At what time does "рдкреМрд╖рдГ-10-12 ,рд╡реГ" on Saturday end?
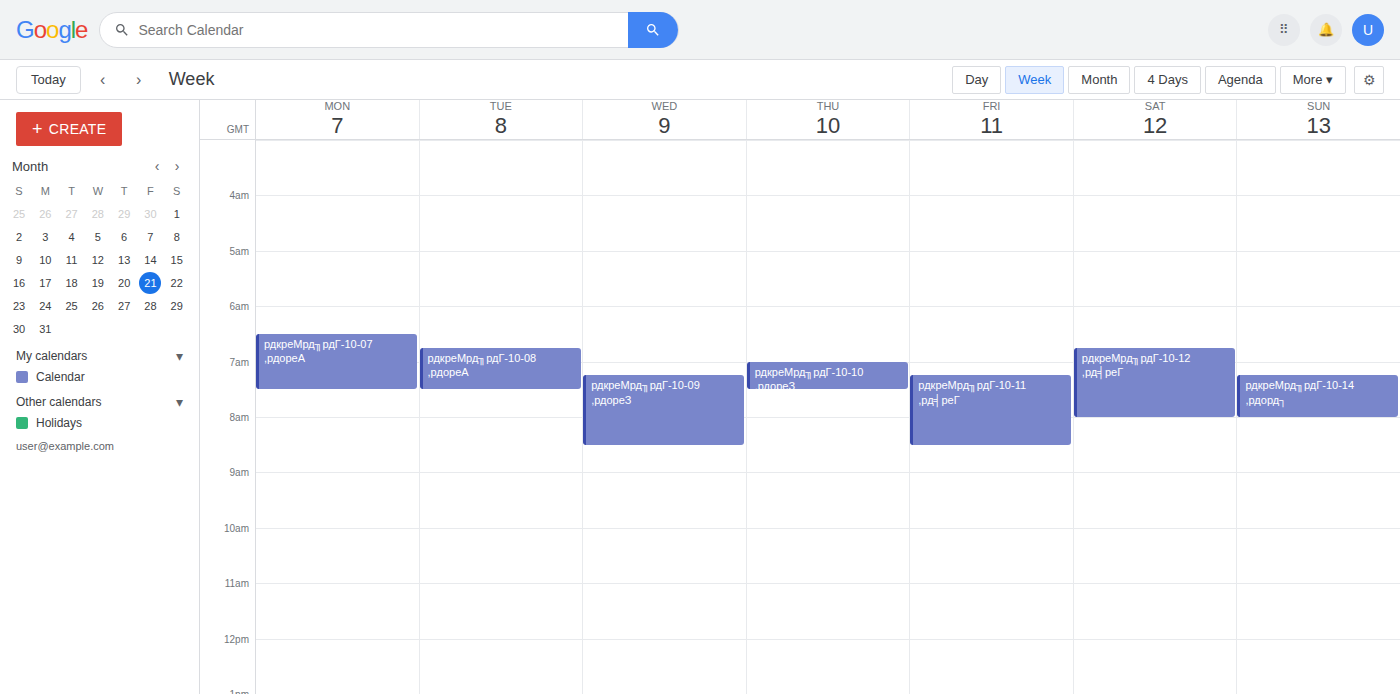
8:00 AM